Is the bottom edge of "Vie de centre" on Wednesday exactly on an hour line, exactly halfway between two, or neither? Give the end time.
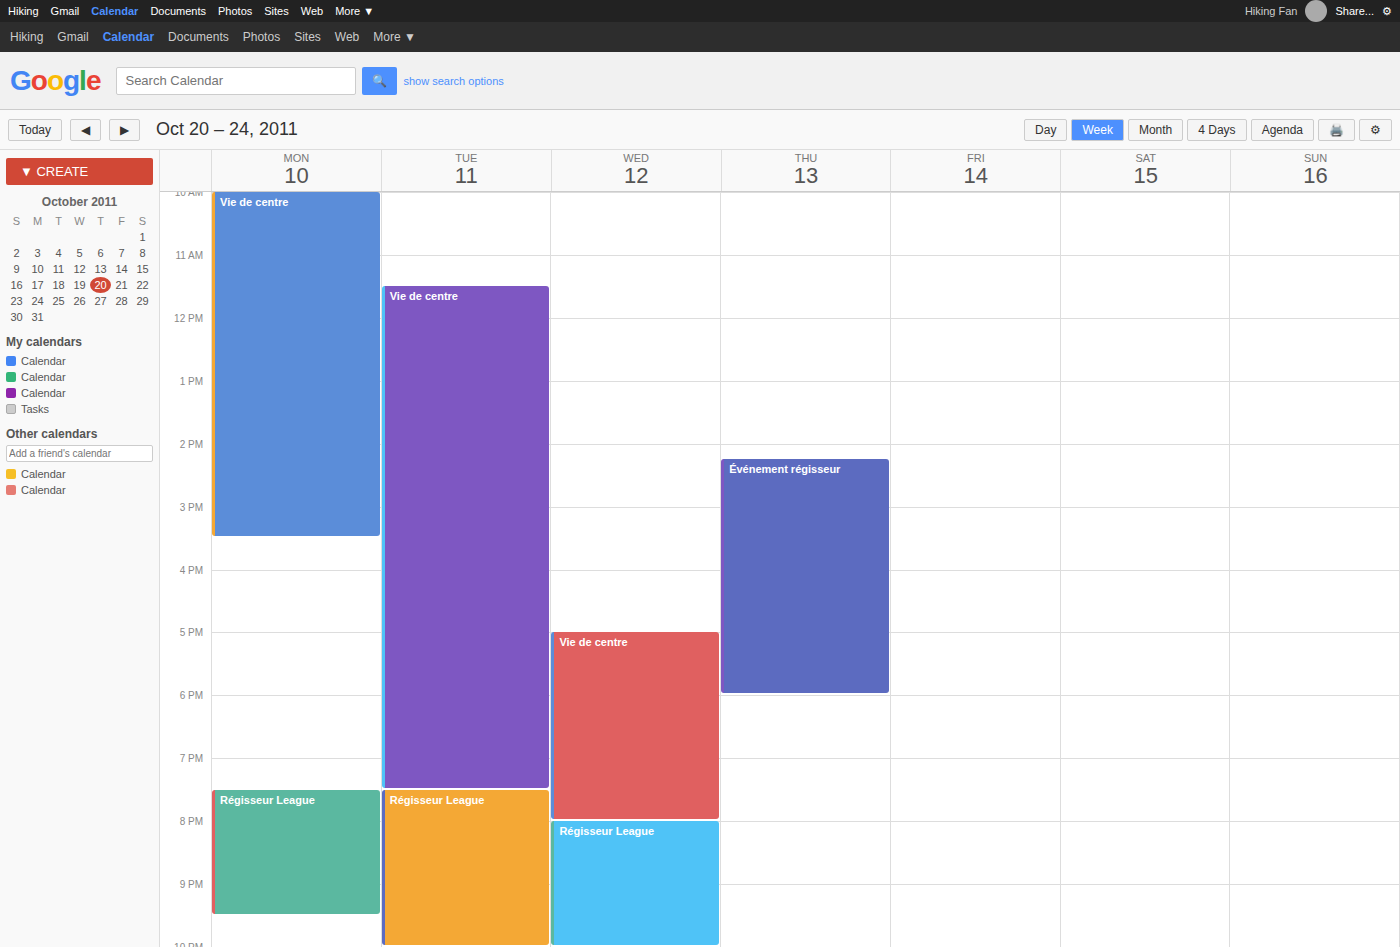
20:00 -- exactly on the 20:00 line.